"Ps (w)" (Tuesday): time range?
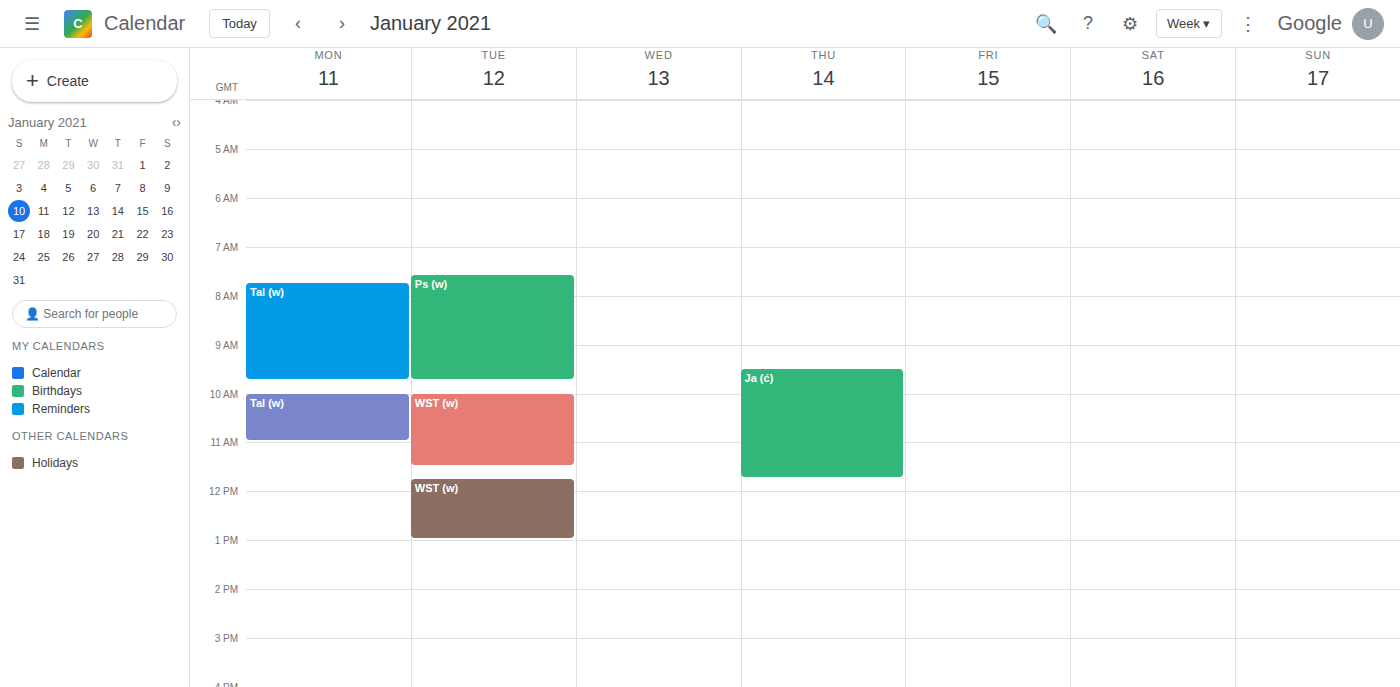
7:35 AM to 9:45 AM